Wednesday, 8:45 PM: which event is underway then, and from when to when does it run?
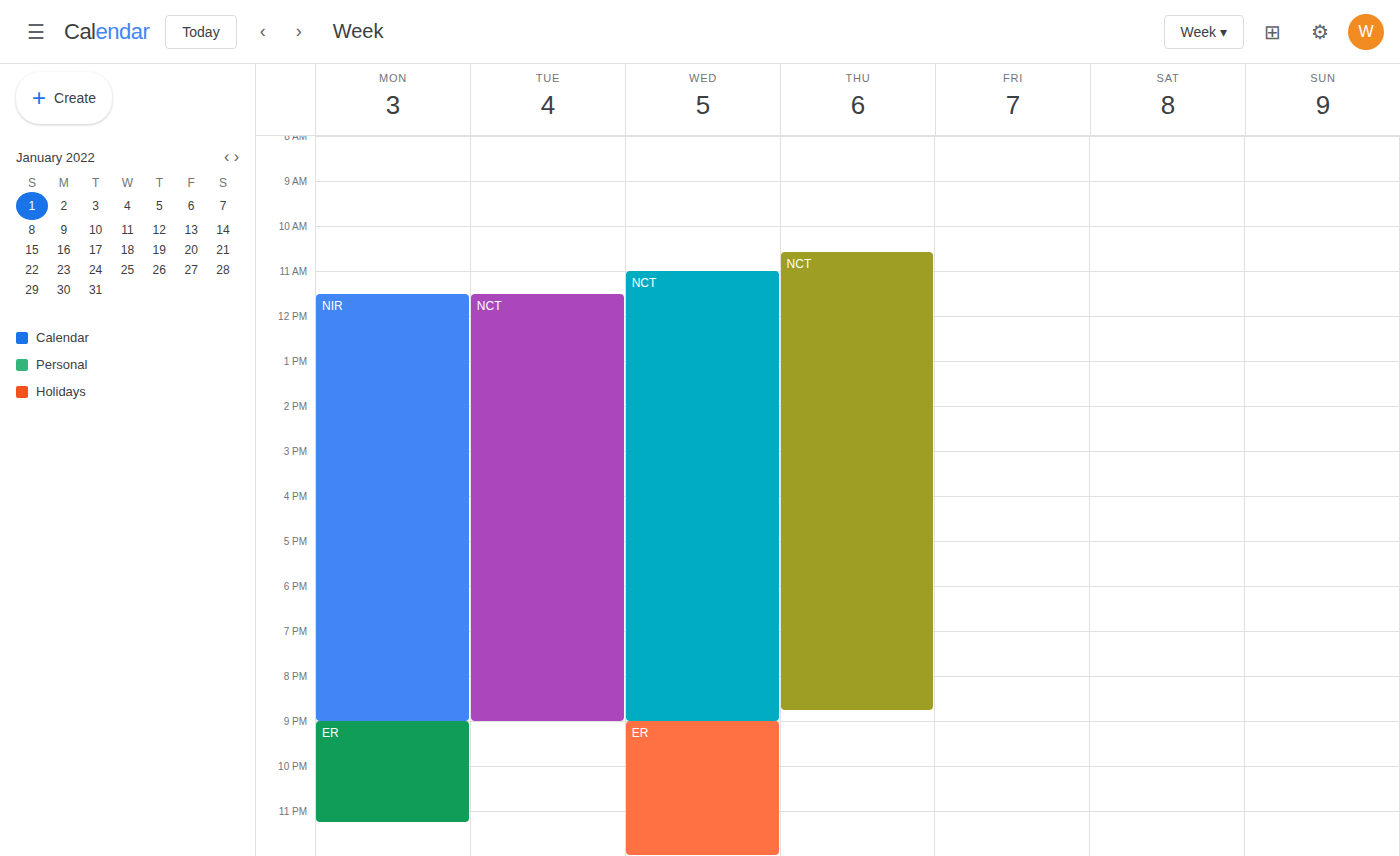
"NCT", 11:00 AM to 9:00 PM